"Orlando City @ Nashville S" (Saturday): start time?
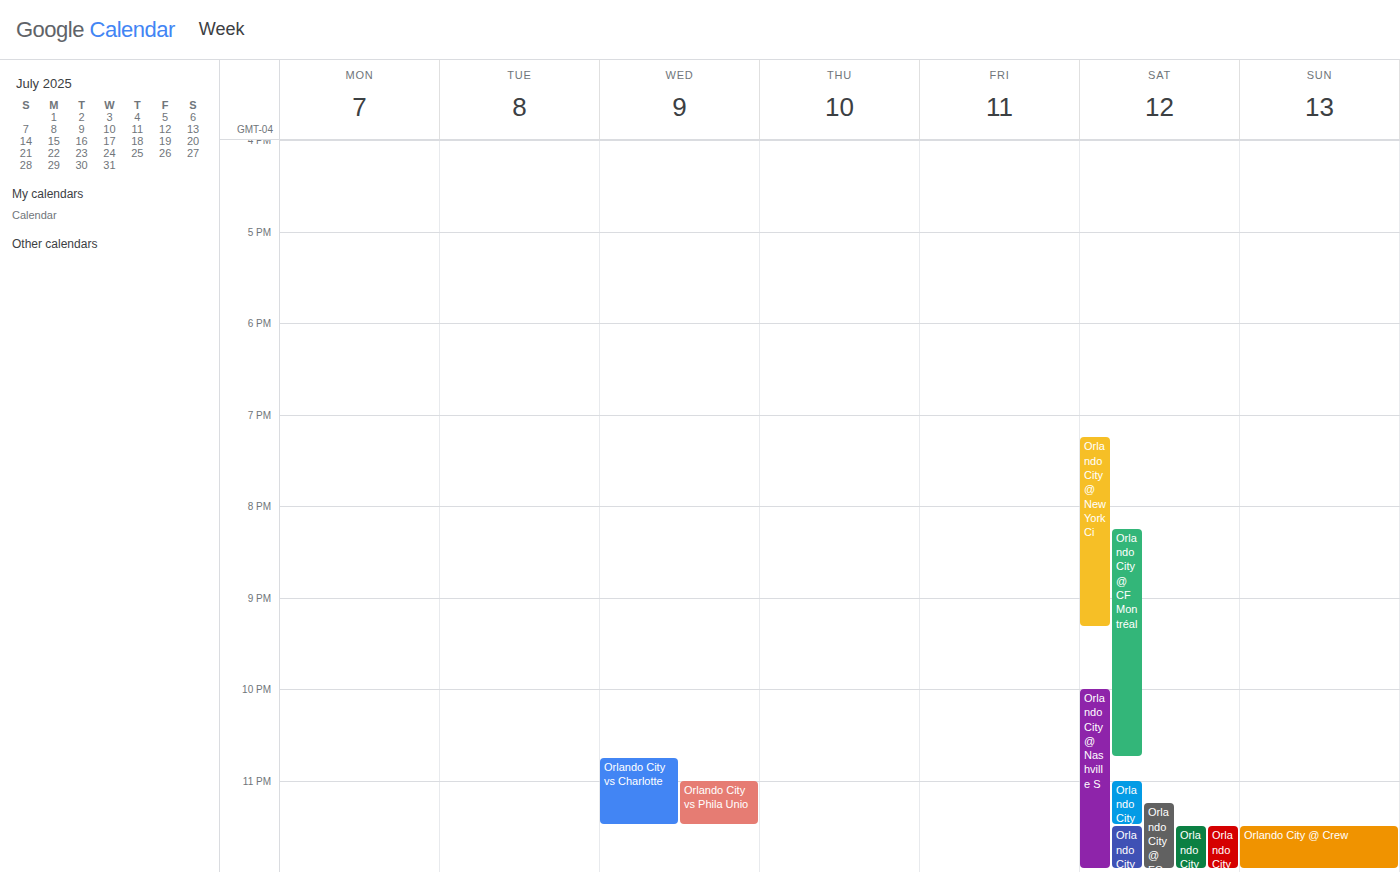
10:00 PM